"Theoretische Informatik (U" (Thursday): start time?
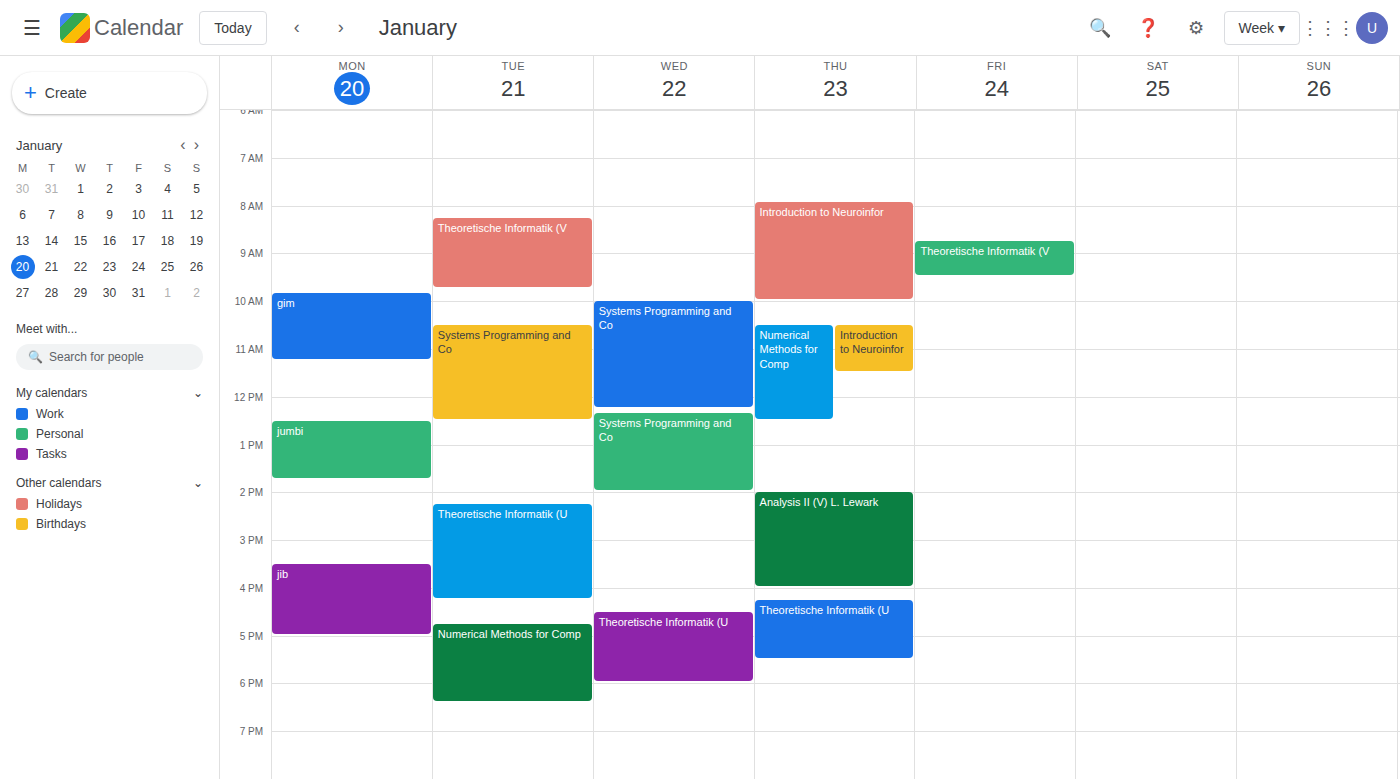
4:15 PM